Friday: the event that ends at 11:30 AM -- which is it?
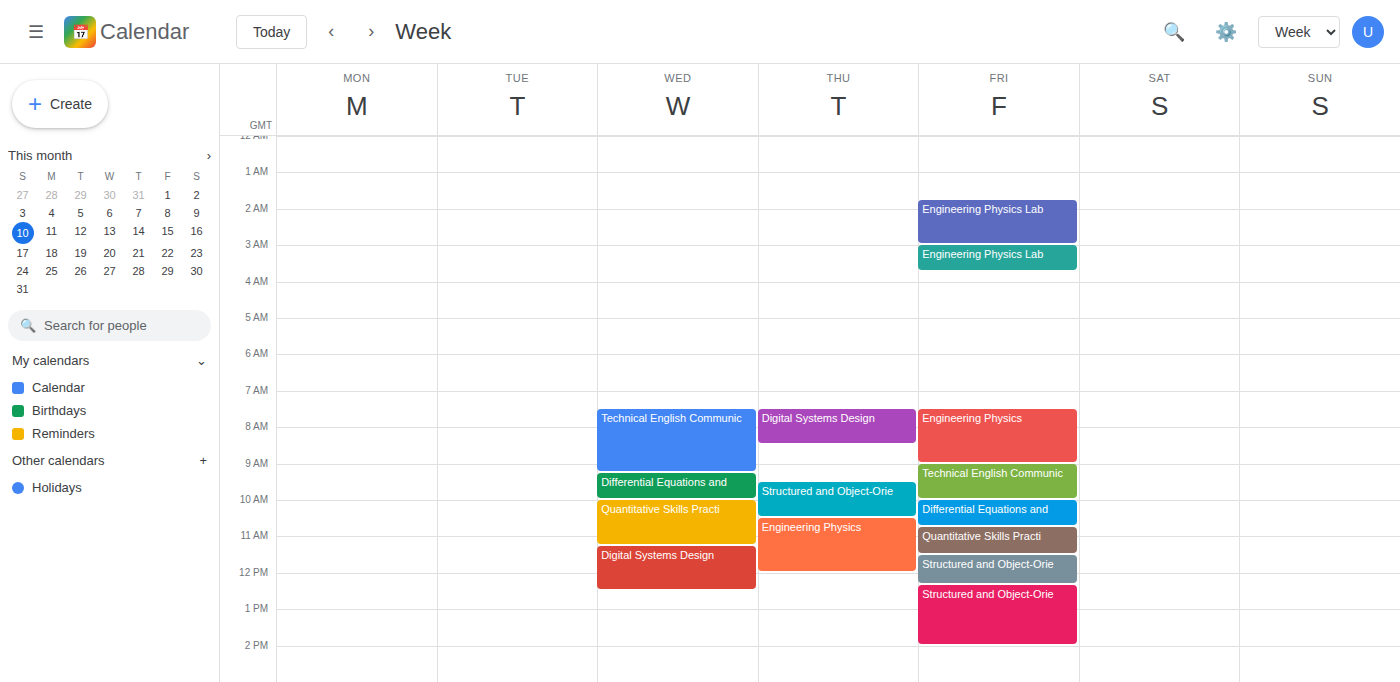
"Quantitative Skills Practi"